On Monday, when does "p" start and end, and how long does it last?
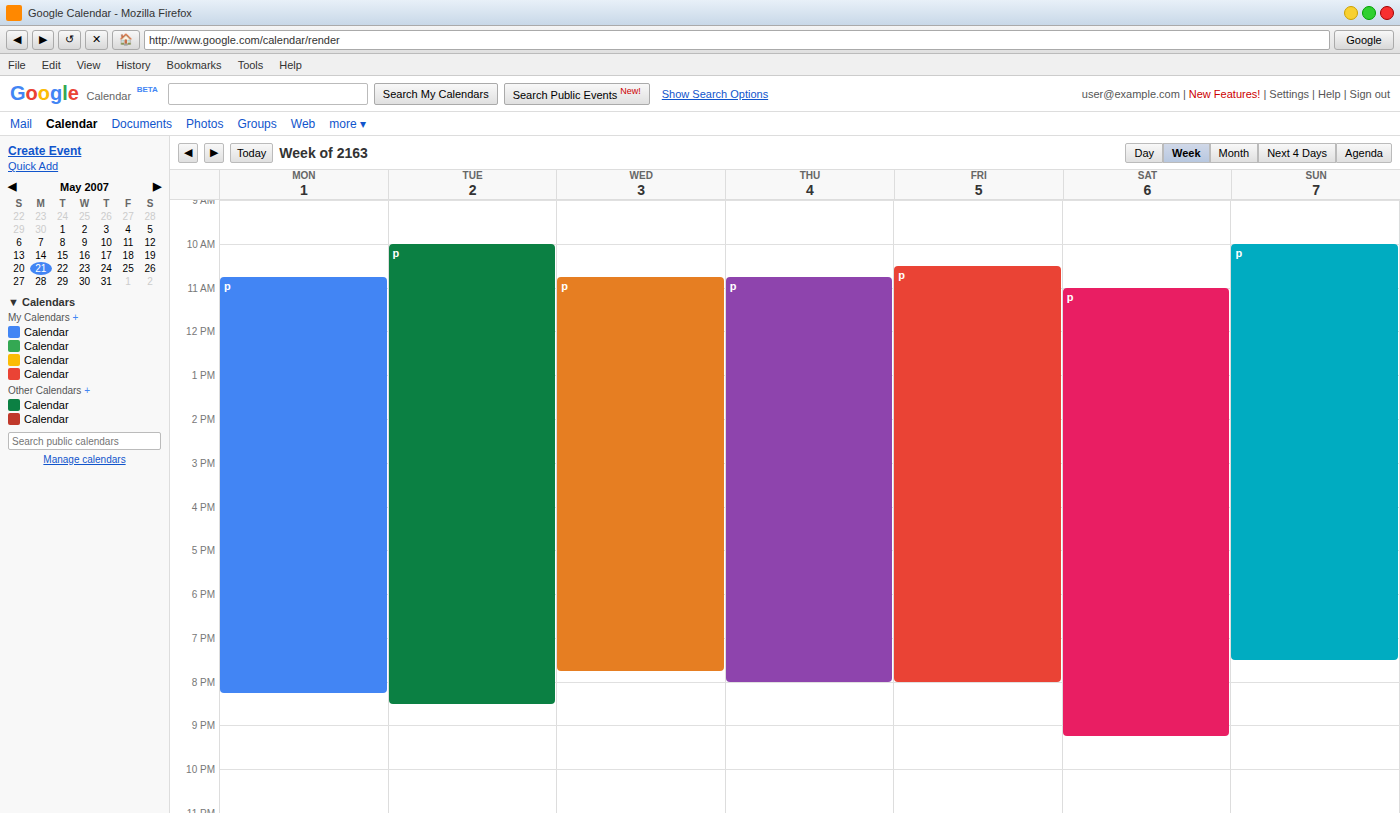
10:45 AM to 8:15 PM, 9 hours 30 minutes